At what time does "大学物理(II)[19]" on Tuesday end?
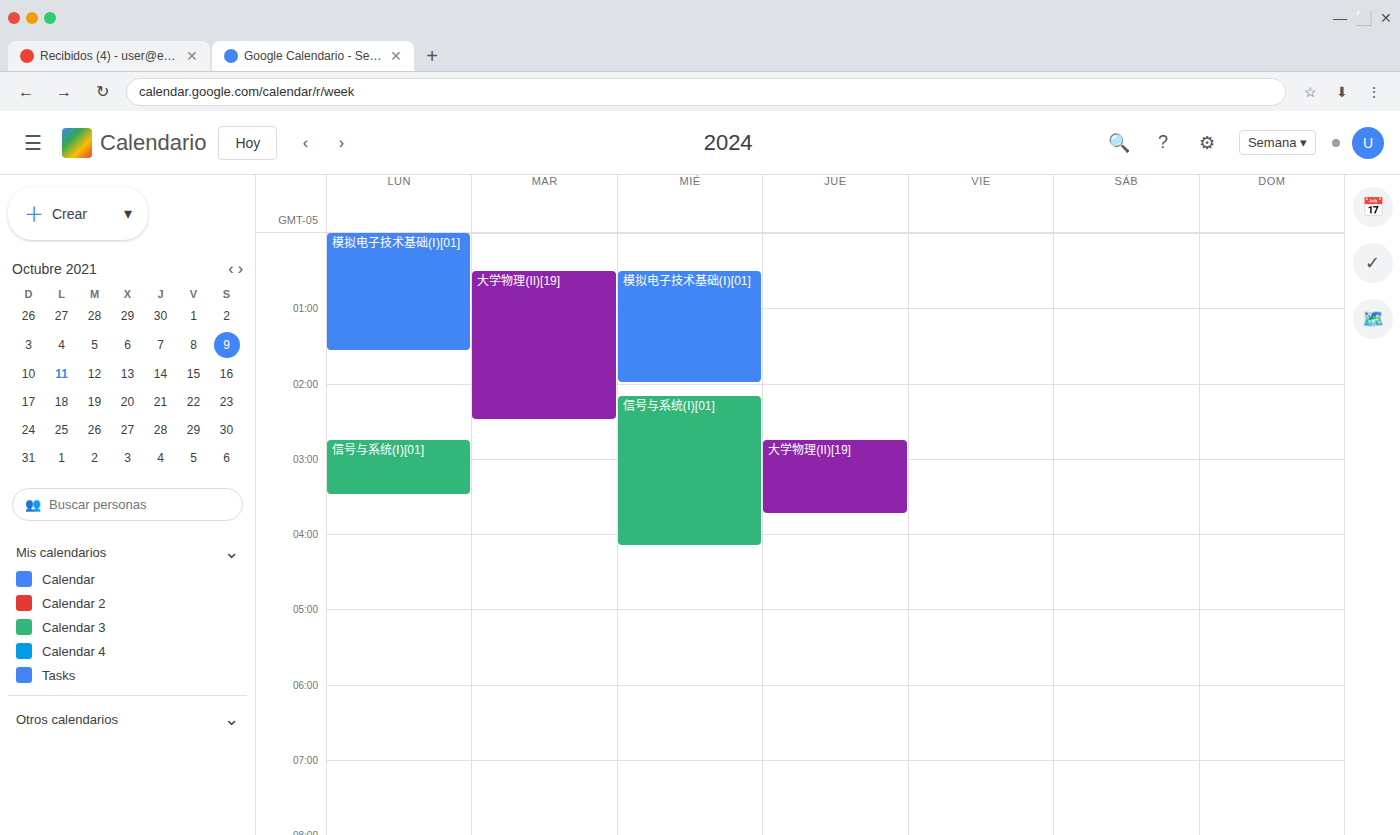
2:30 AM